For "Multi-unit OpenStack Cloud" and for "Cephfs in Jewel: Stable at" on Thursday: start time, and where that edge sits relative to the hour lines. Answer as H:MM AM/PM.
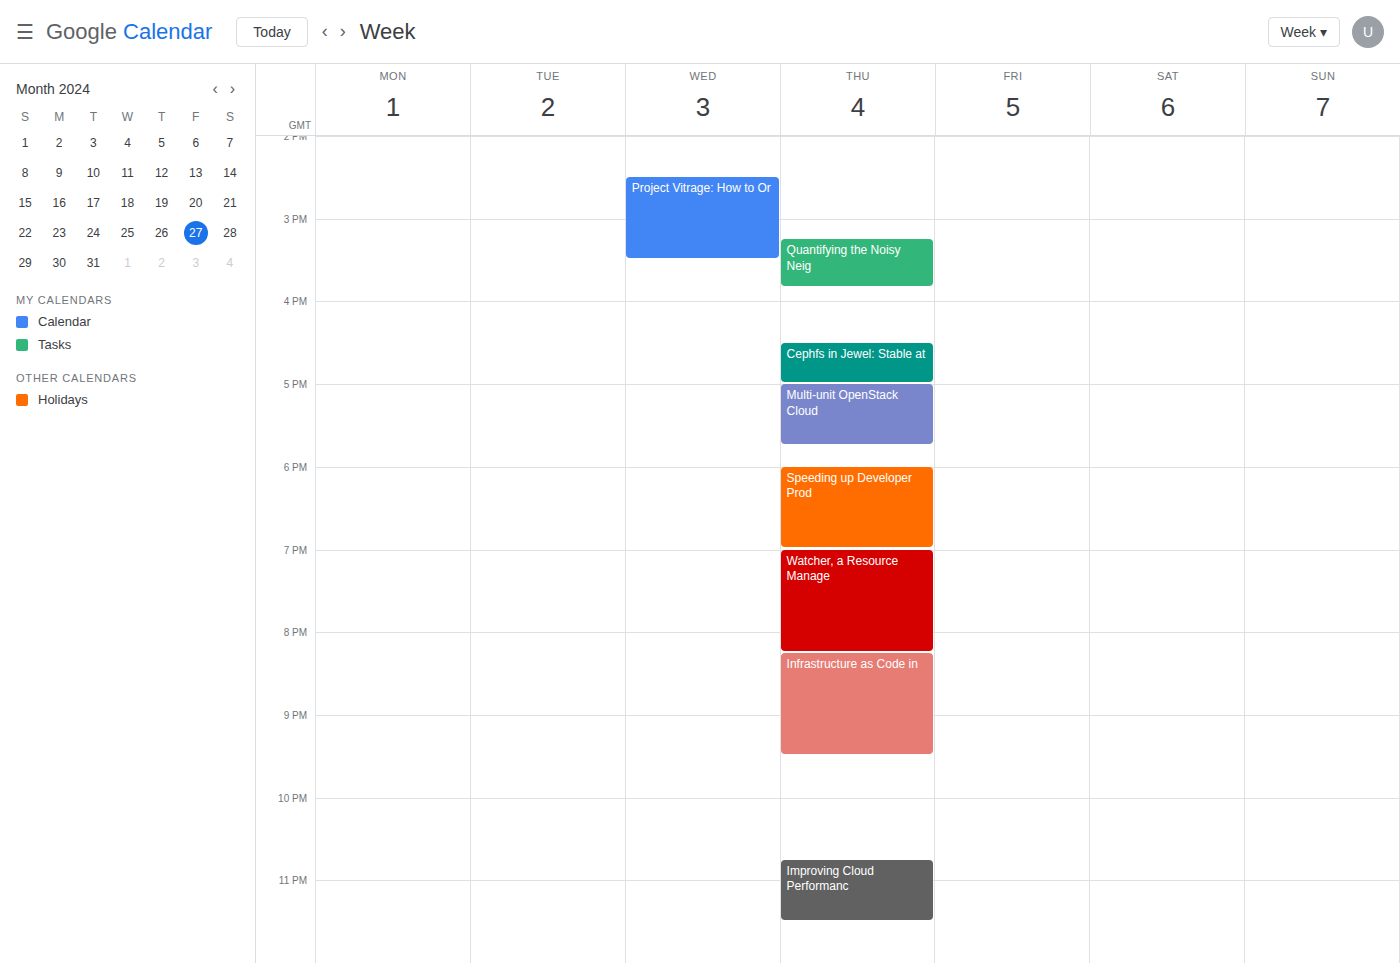
"Multi-unit OpenStack Cloud": 5:00 PM, exactly on the 5 PM line. "Cephfs in Jewel: Stable at": 4:30 PM, halfway between the 4 PM and 5 PM lines.